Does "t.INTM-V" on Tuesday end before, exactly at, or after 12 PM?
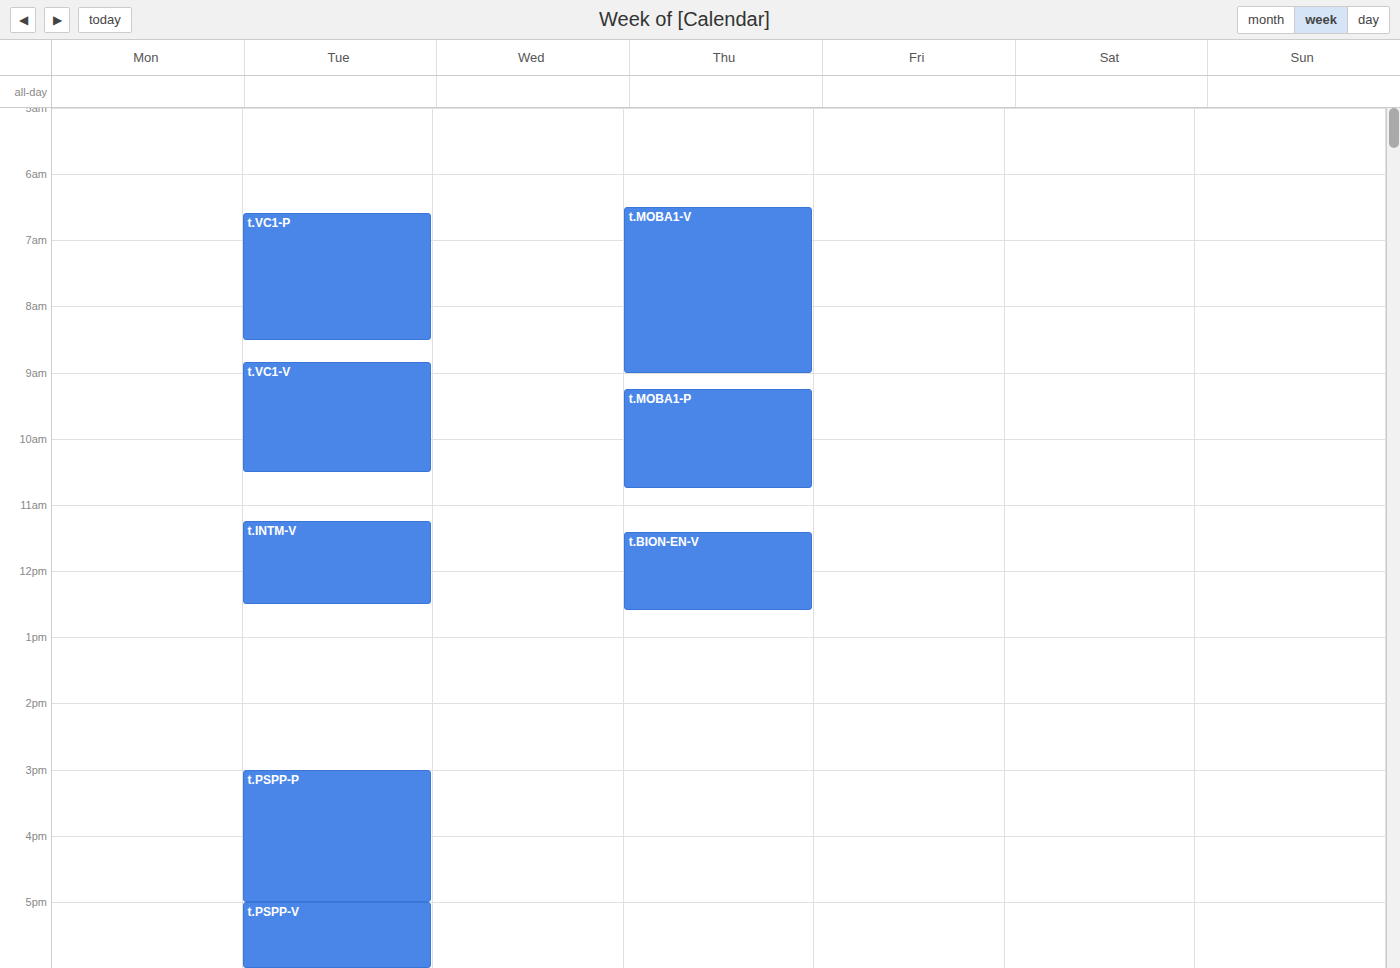
12:30 PM -- after 12 PM, 30 minutes below the 12 PM line.